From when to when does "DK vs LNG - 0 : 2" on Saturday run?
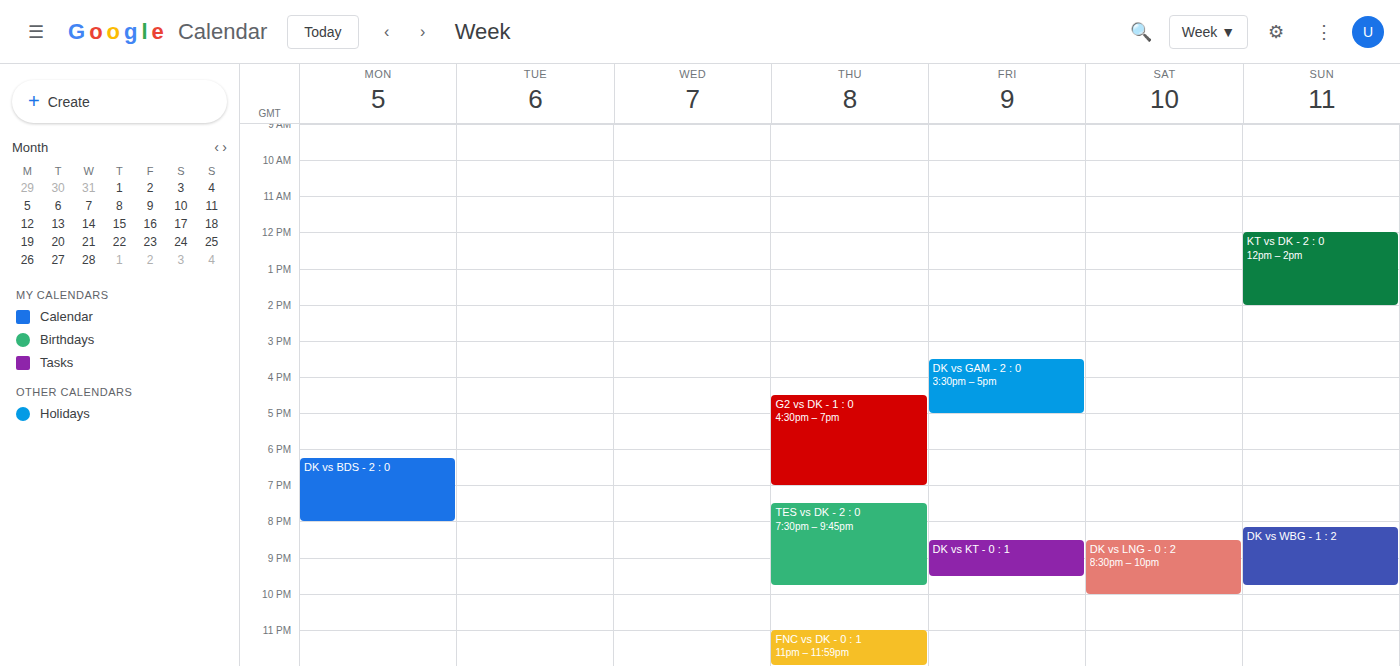
20:30 to 22:00